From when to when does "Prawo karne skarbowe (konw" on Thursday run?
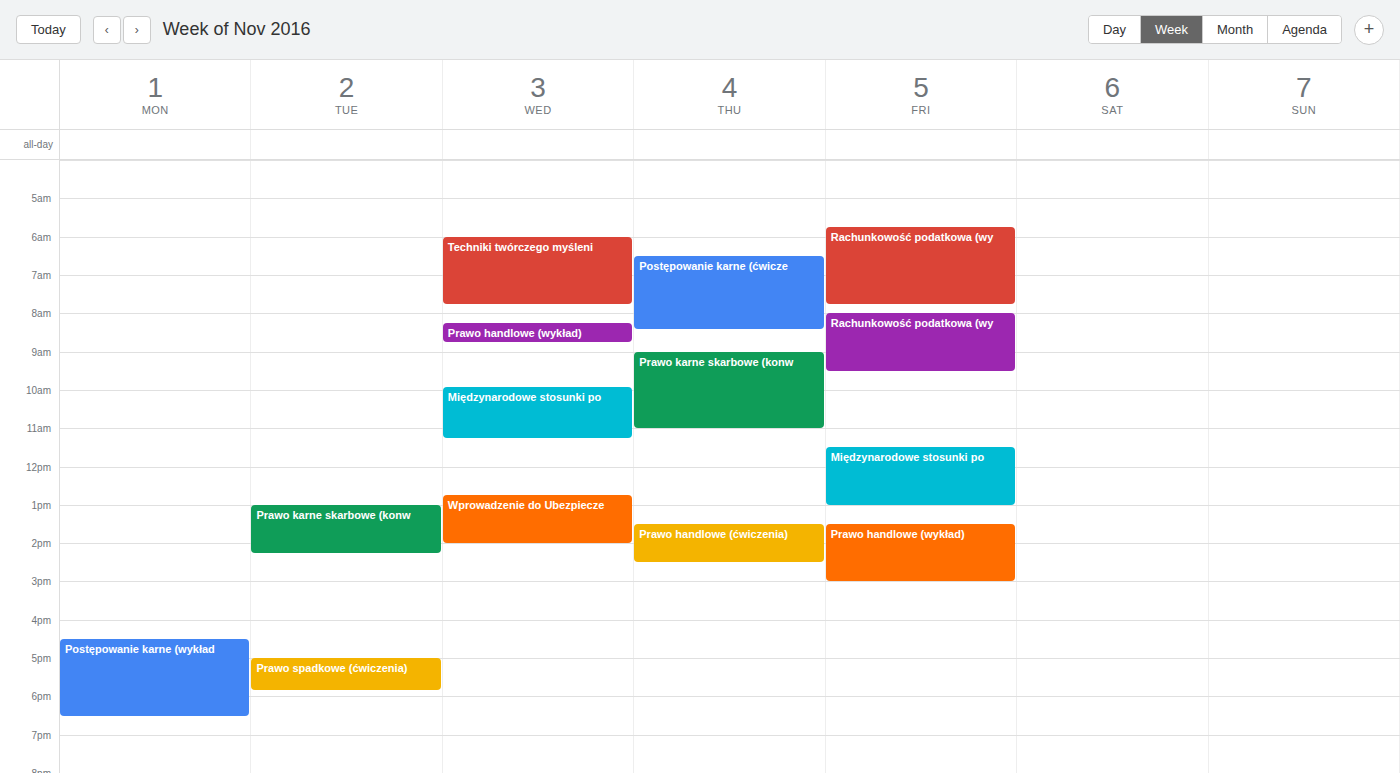
9:00 AM to 11:00 AM